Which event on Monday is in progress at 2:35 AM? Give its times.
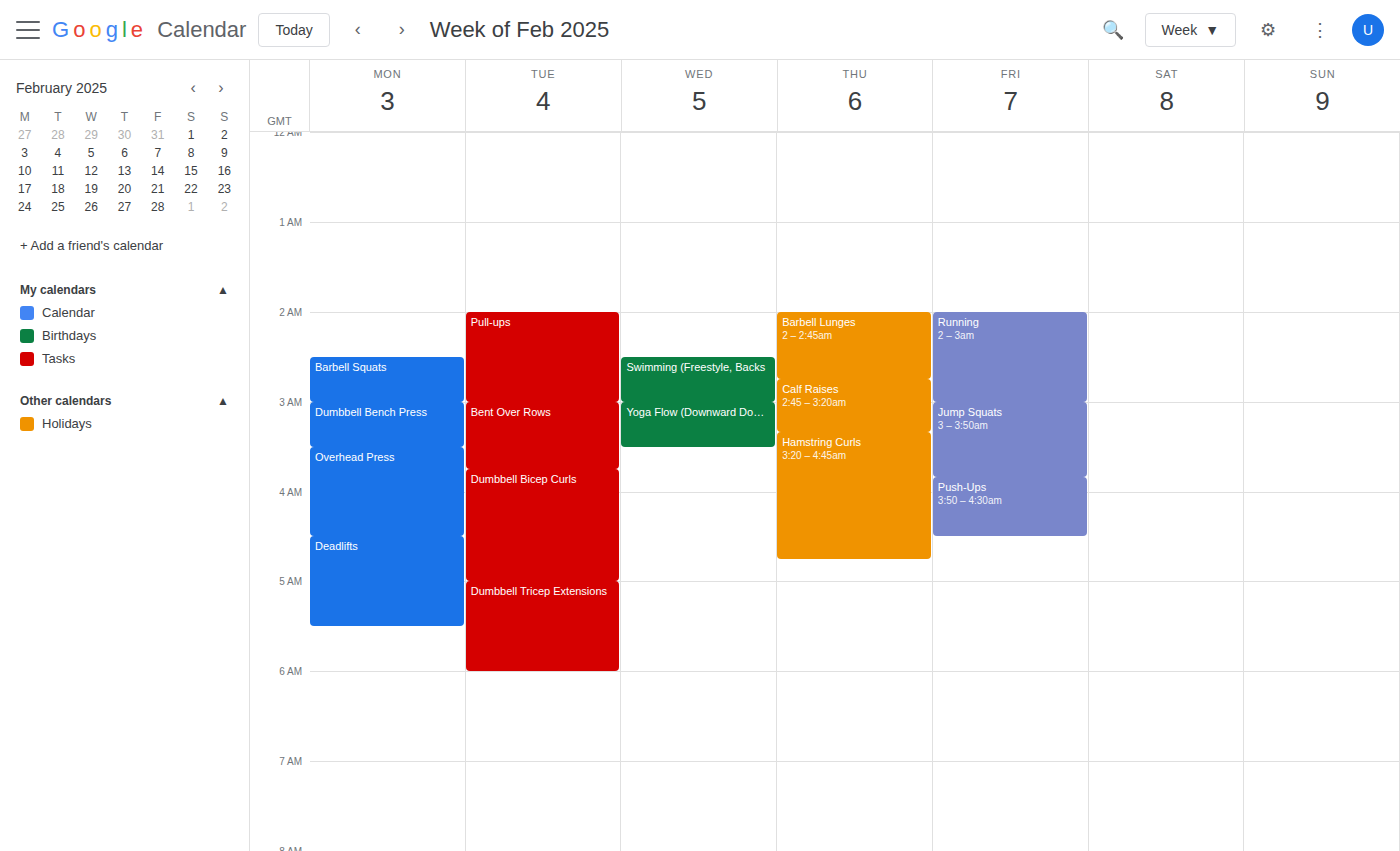
"Barbell Squats", 2:30 AM to 3:00 AM